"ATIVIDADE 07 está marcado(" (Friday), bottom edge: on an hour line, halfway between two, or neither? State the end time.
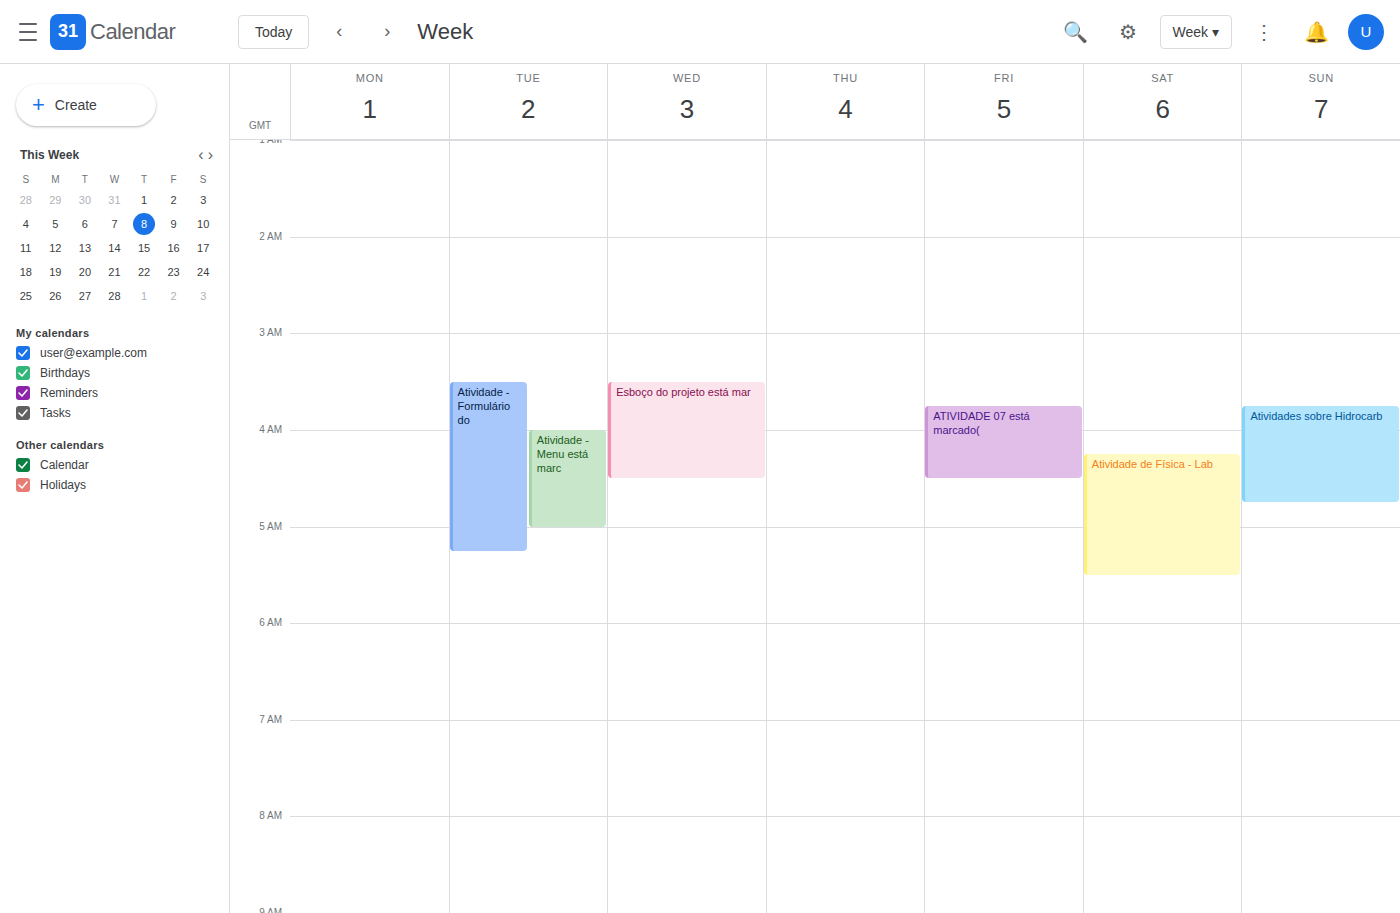
4:30 AM -- halfway between the 4 AM and 5 AM lines.